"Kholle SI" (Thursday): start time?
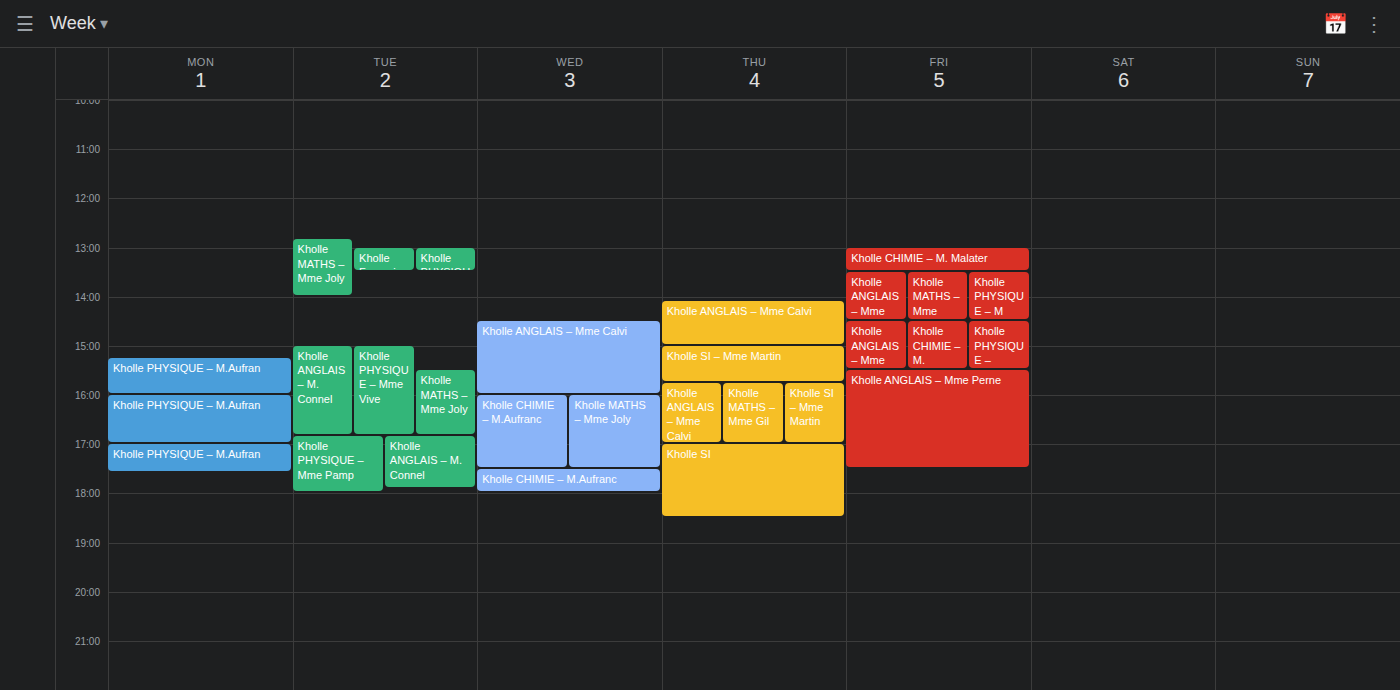
5:00 PM